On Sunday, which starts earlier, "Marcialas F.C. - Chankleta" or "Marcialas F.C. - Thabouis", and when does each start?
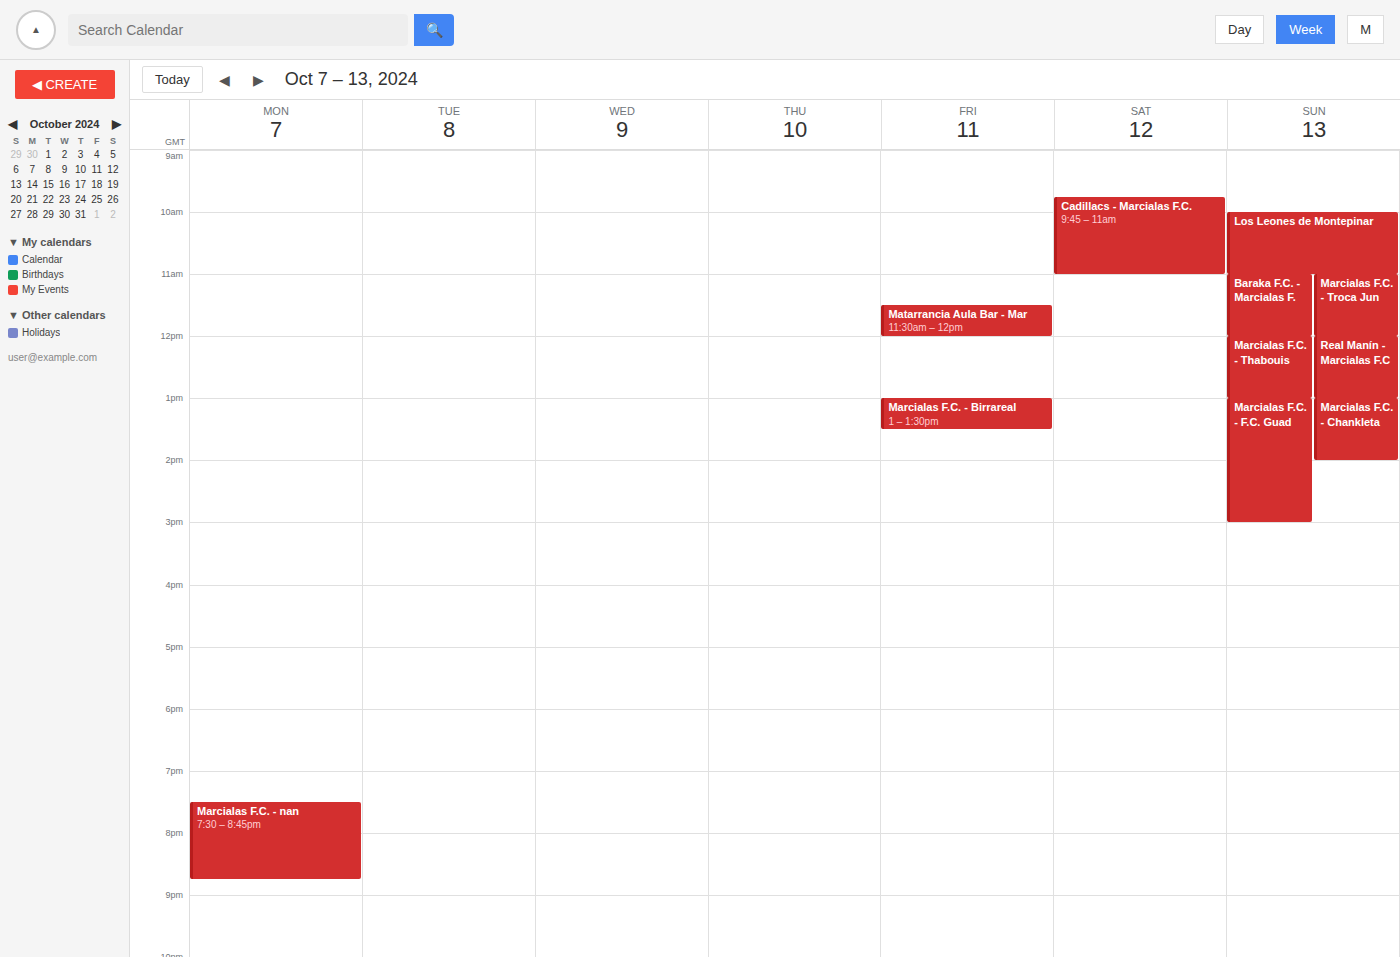
"Marcialas F.C. - Thabouis" 12:00 PM; "Marcialas F.C. - Chankleta" 1:00 PM.